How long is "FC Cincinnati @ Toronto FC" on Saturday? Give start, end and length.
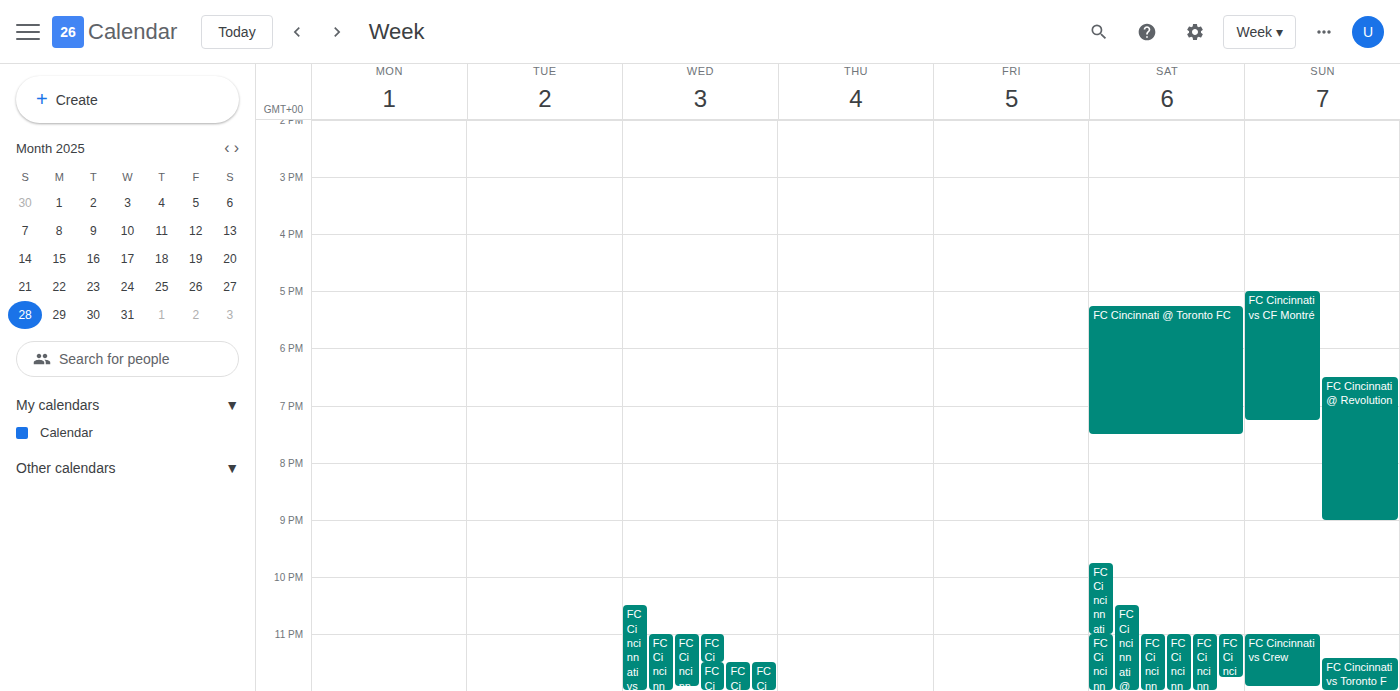
5:15 PM to 7:30 PM, 2 hours 15 minutes